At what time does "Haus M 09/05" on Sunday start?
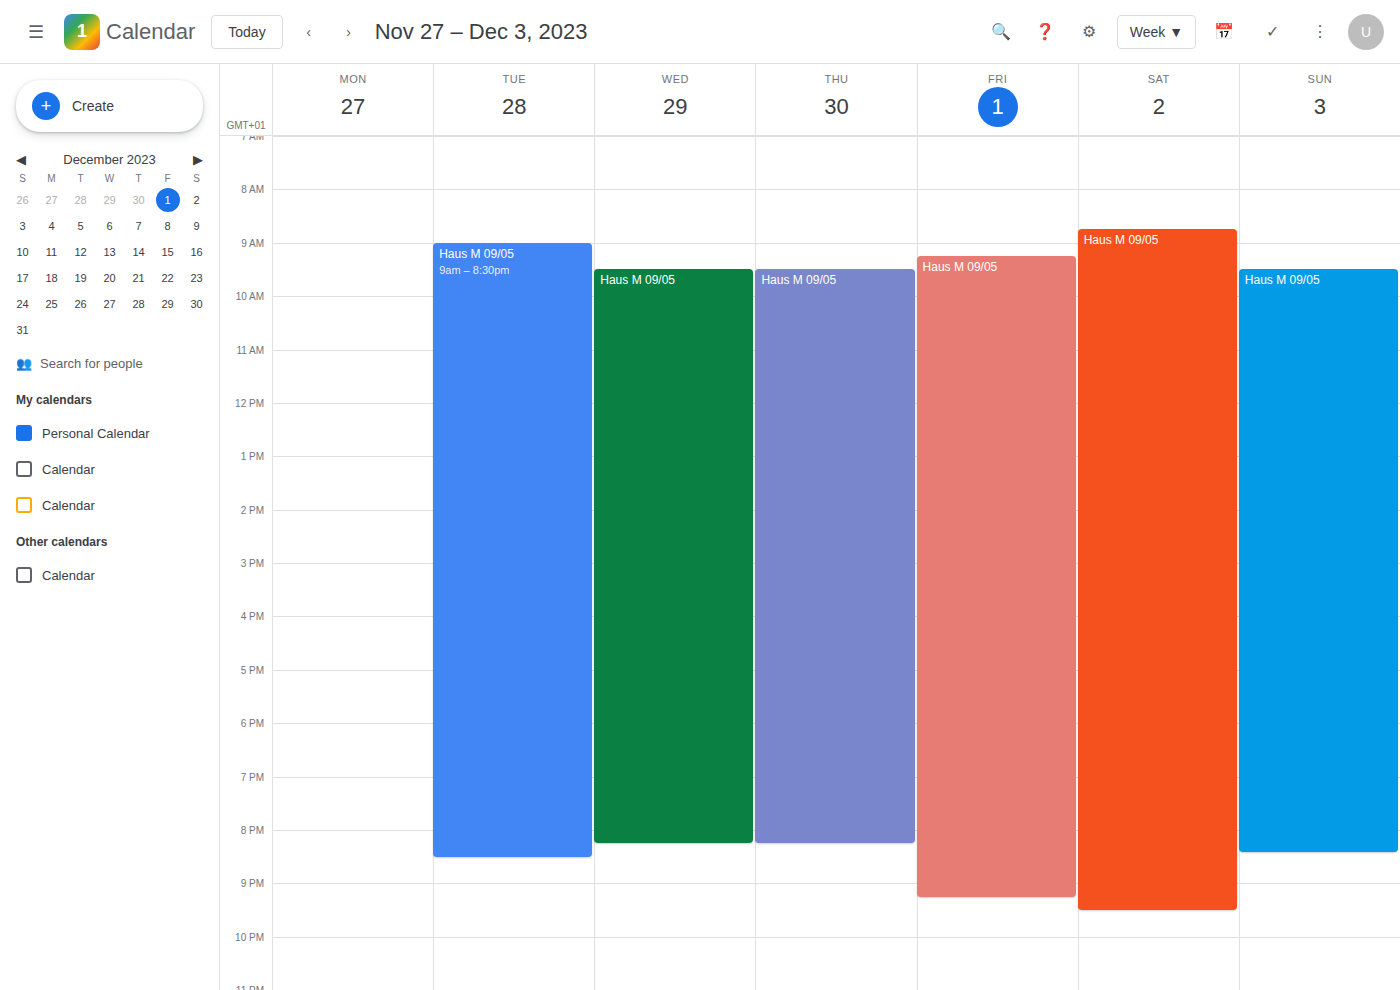
9:30 AM